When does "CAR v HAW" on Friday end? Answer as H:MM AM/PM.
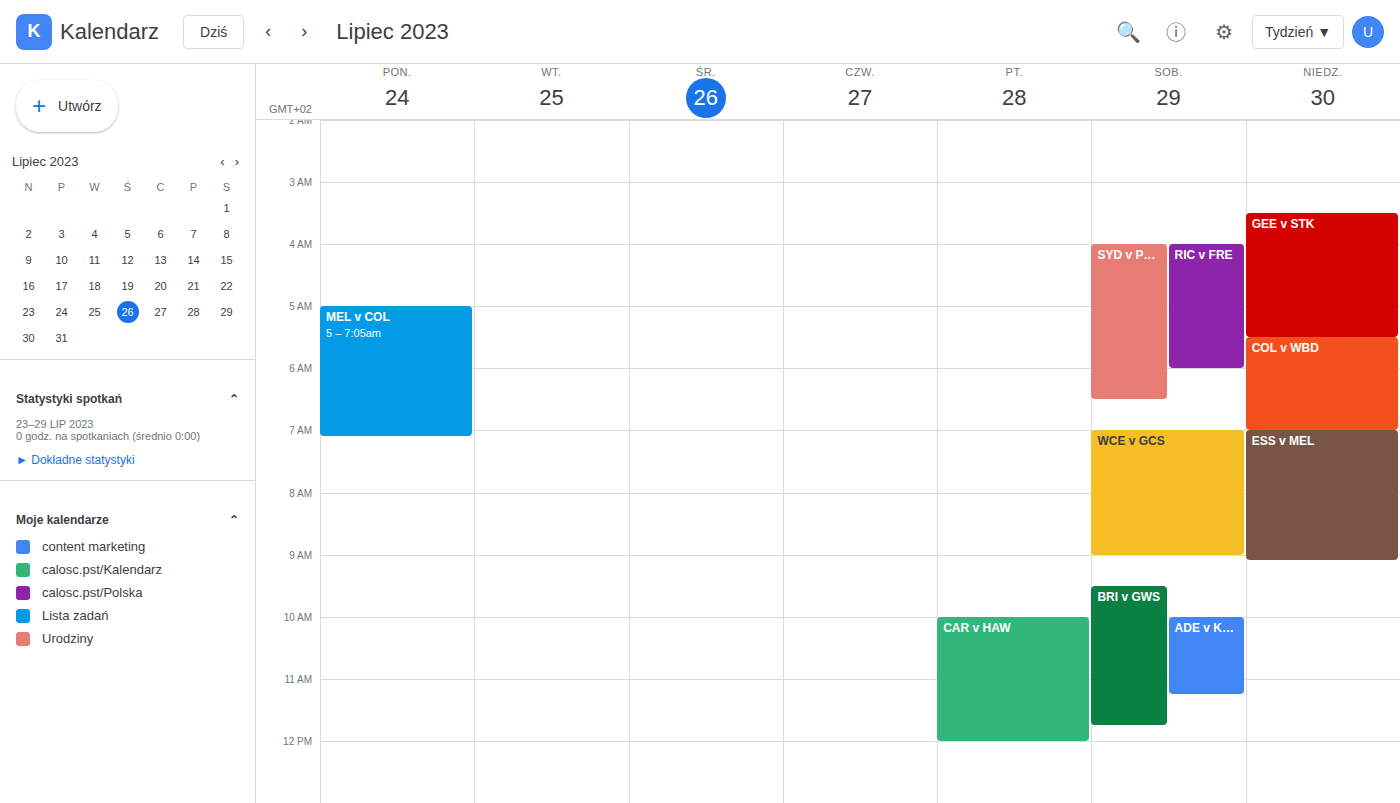
12:00 PM